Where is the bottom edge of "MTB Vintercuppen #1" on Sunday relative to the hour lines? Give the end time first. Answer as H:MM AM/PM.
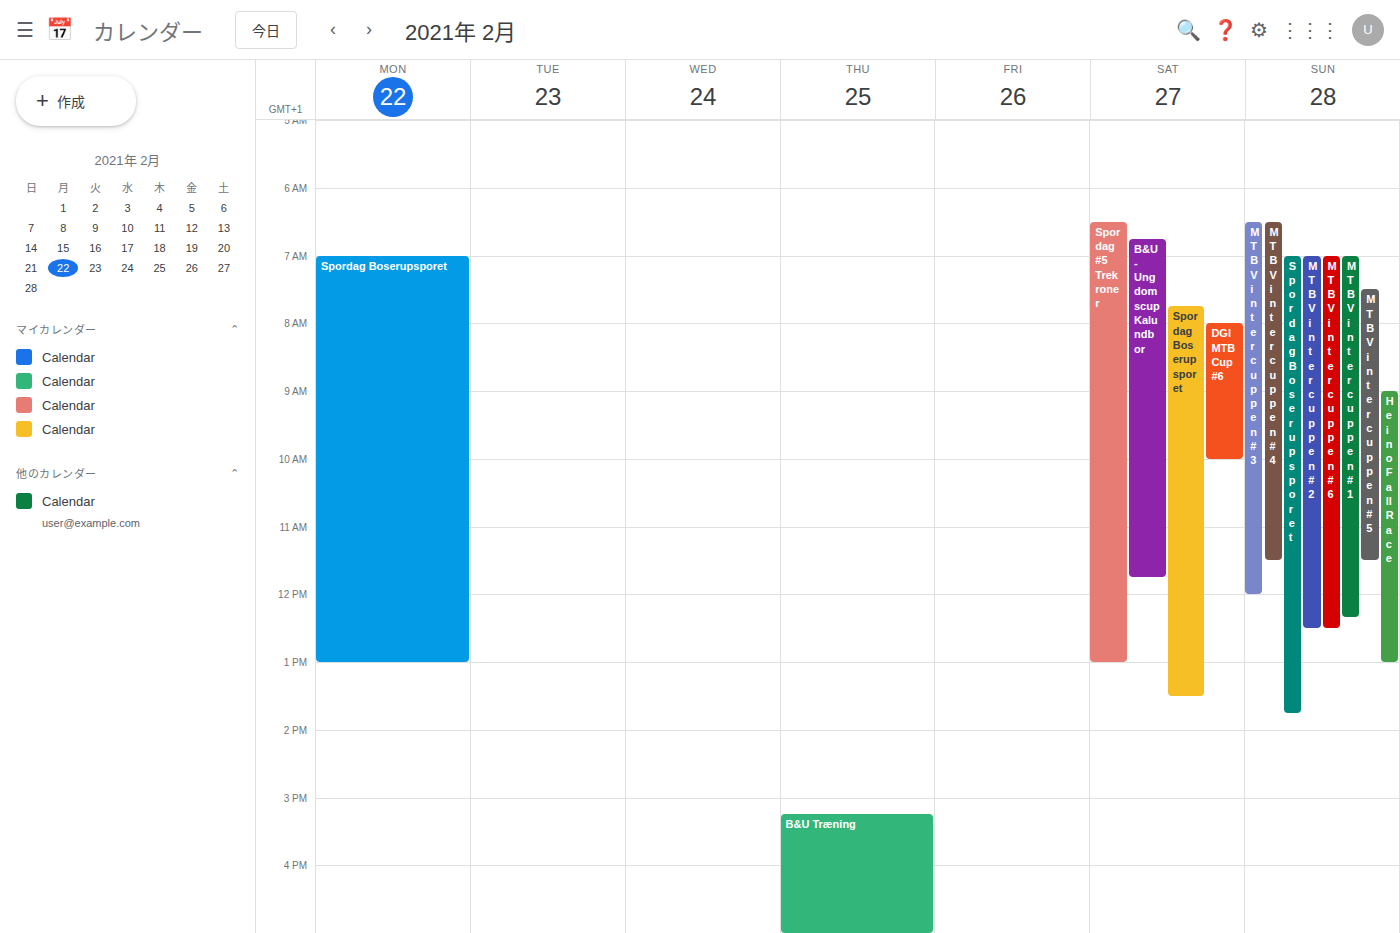
12:20 PM -- neither: 20 minutes below the 12 PM line and 40 minutes above the 1 PM line.